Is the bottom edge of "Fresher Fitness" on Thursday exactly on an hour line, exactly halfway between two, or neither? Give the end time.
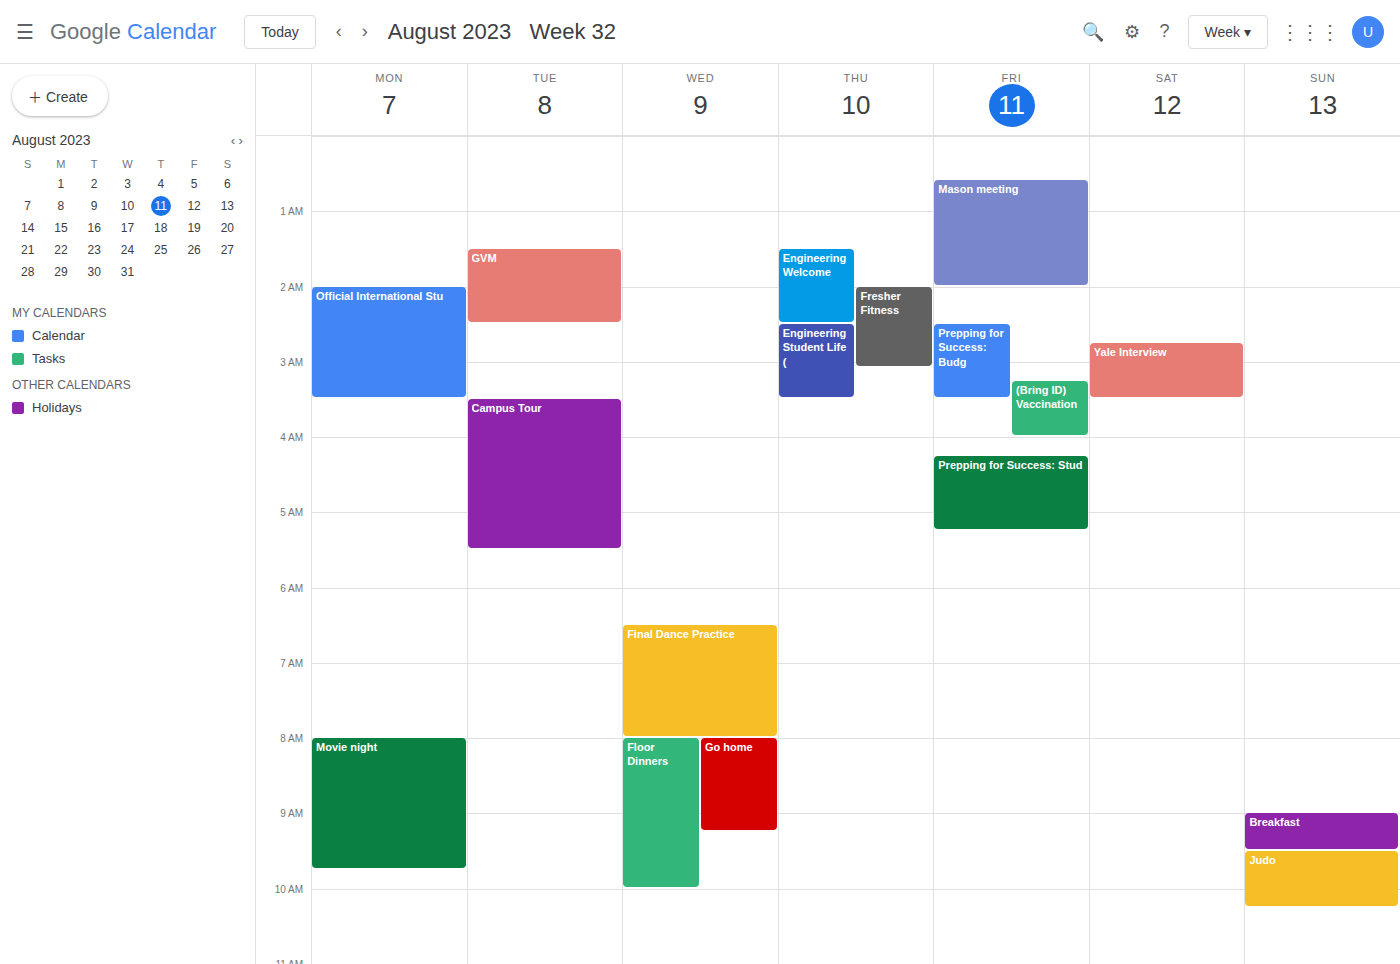
3:05 AM -- neither: 5 minutes below the 3 AM line and 55 minutes above the 4 AM line.